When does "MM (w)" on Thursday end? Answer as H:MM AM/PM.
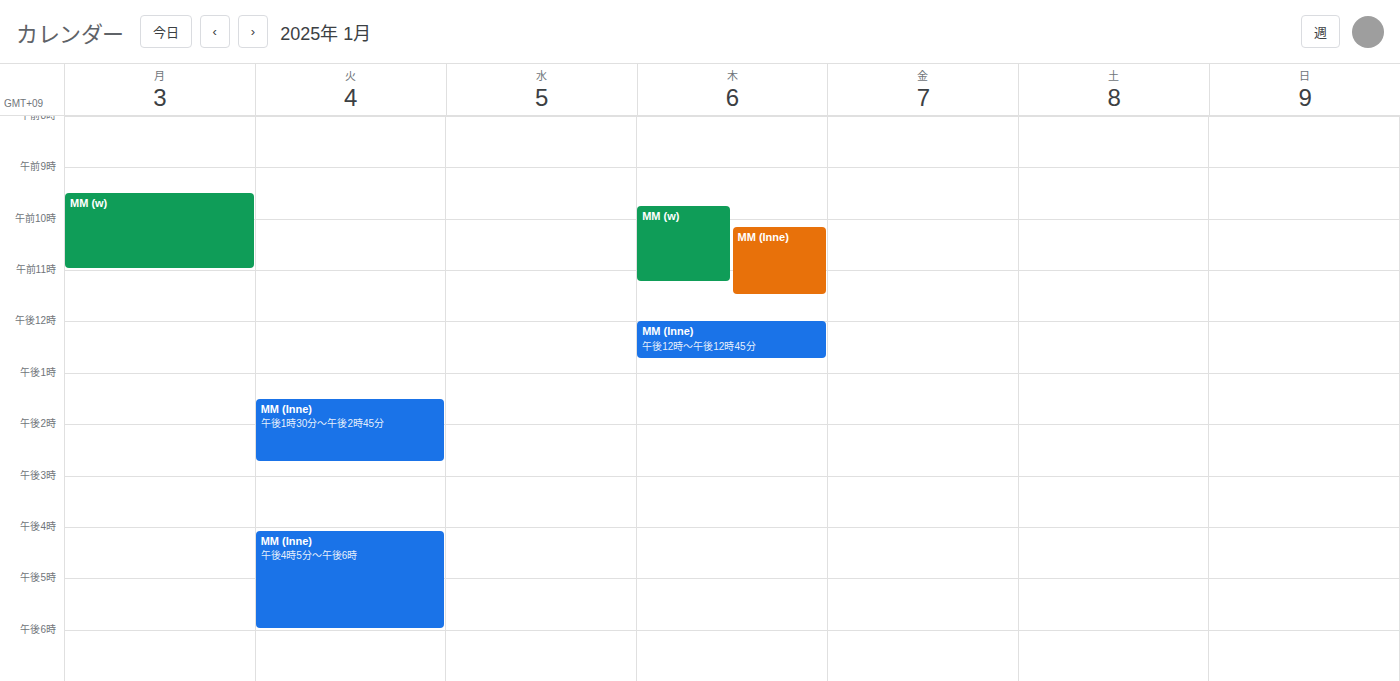
11:15 AM